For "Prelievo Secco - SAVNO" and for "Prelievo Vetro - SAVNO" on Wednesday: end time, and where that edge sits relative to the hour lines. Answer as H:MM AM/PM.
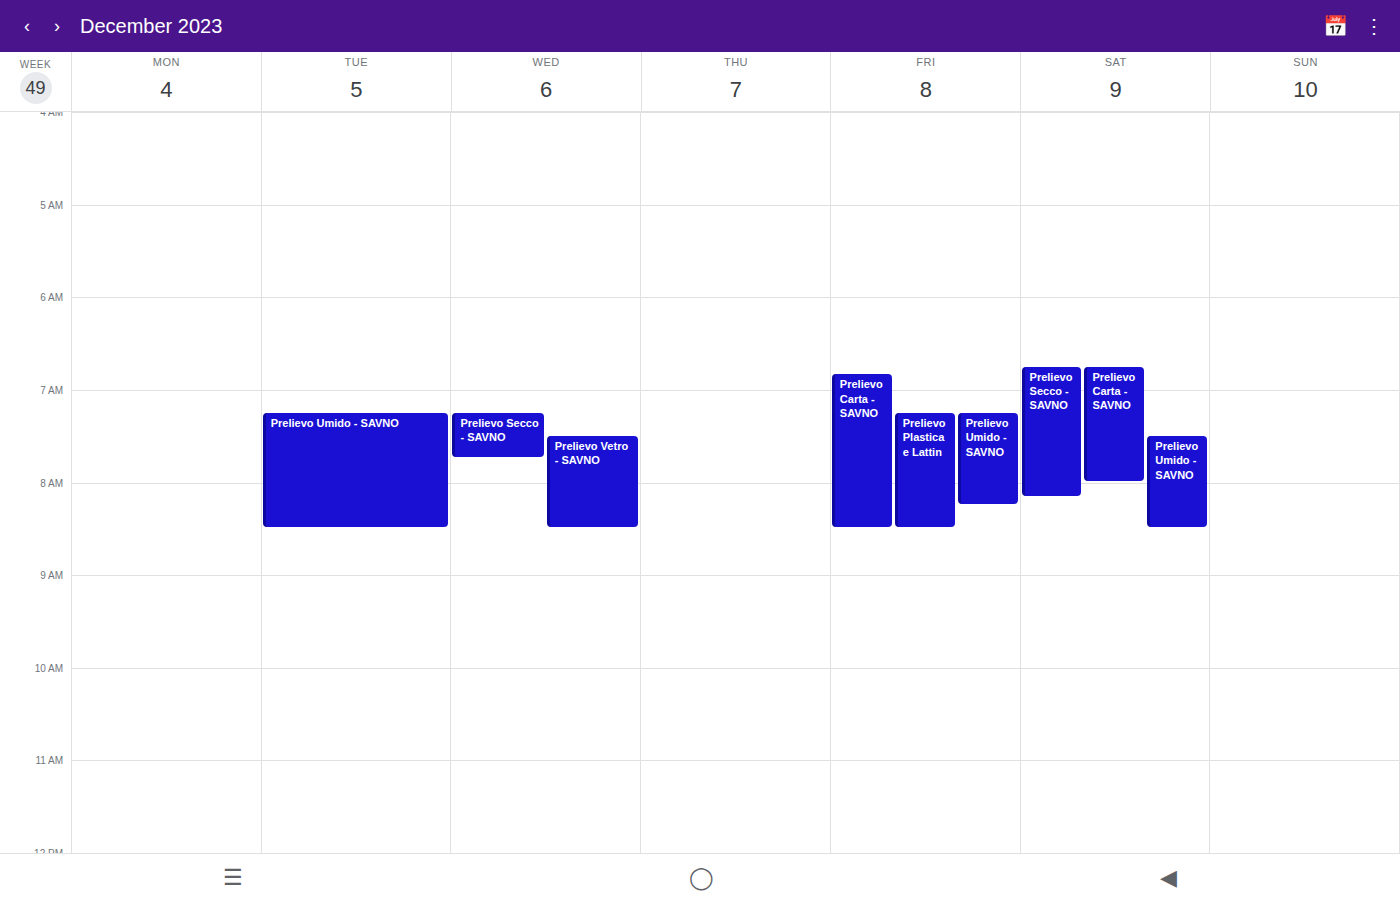
"Prelievo Secco - SAVNO": 7:45 AM, neither: three quarters of the way from the 7 AM line to the 8 AM line. "Prelievo Vetro - SAVNO": 8:30 AM, halfway between the 8 AM and 9 AM lines.